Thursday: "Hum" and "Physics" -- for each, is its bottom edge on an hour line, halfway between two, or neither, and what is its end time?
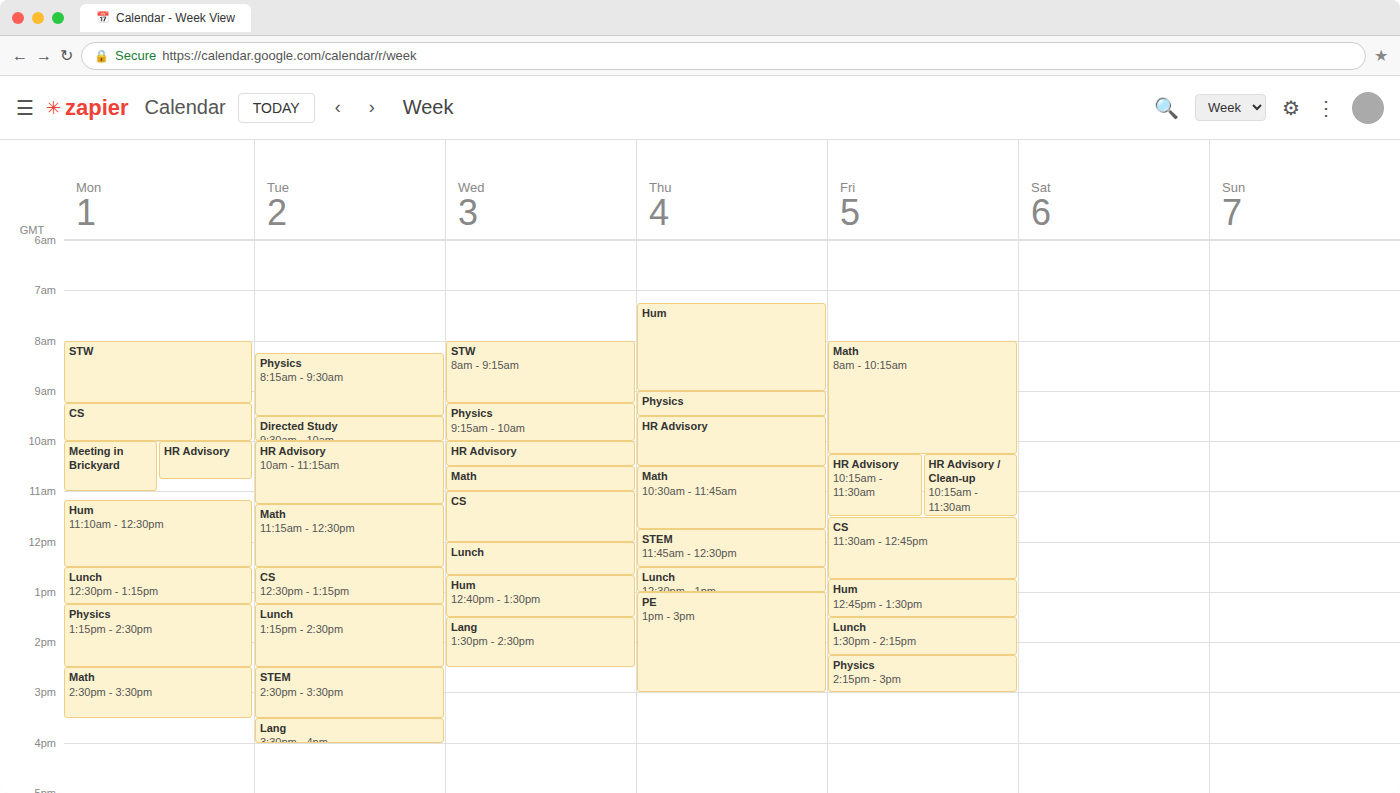
"Hum": 9:00 AM, exactly on the 9 AM line. "Physics": 9:30 AM, halfway between the 9 AM and 10 AM lines.